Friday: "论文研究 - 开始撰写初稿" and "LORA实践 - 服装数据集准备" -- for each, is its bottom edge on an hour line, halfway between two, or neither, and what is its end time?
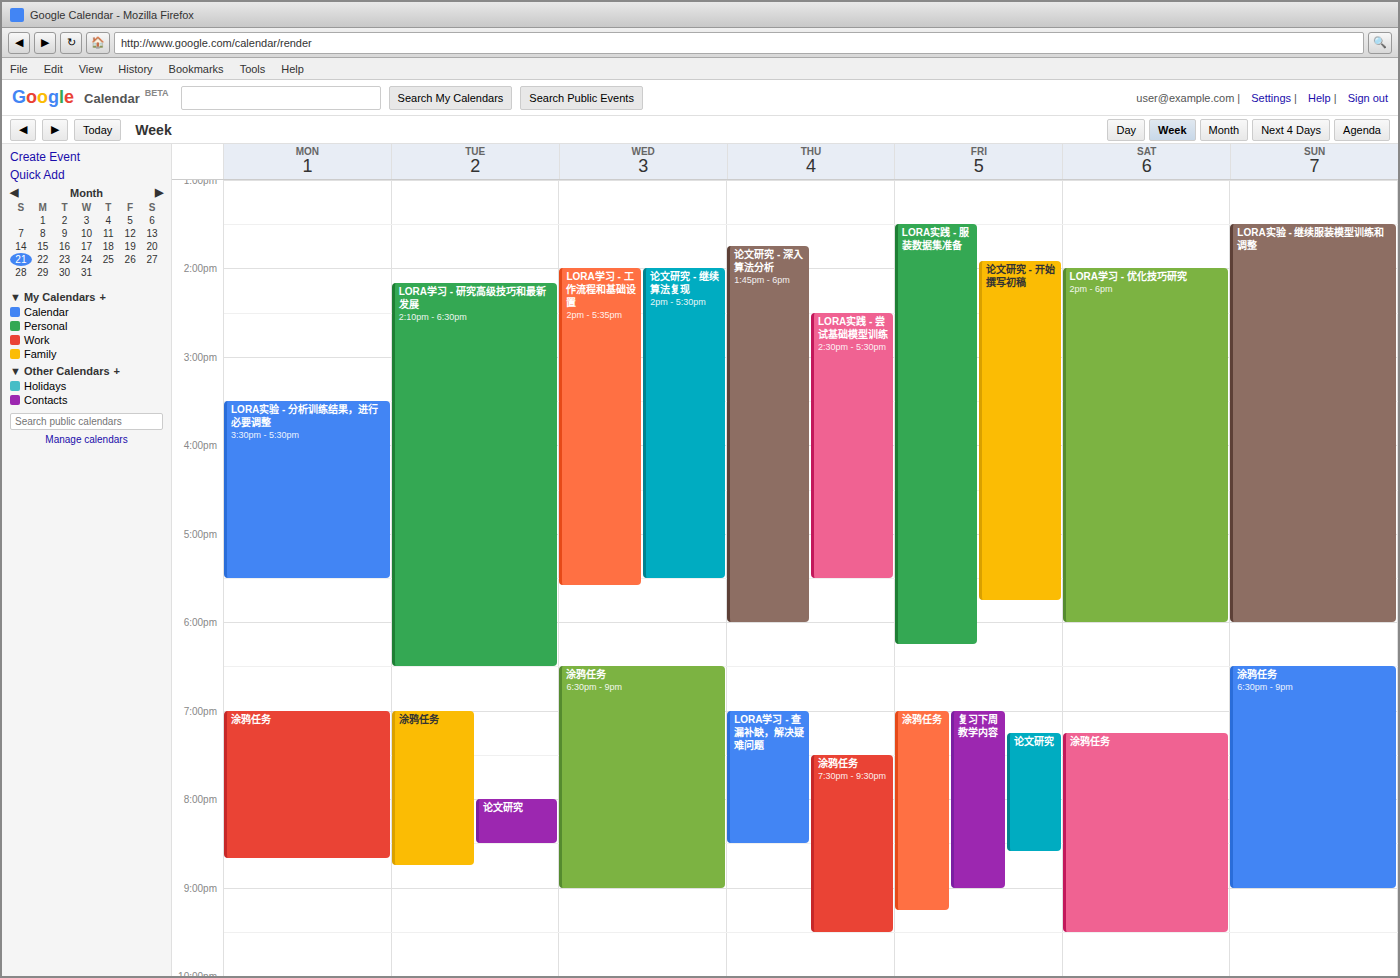
"论文研究 - 开始撰写初稿": 5:45 PM, neither: three quarters of the way from the 5 PM line to the 6 PM line. "LORA实践 - 服装数据集准备": 6:15 PM, neither: a quarter of the way from the 6 PM line to the 7 PM line.